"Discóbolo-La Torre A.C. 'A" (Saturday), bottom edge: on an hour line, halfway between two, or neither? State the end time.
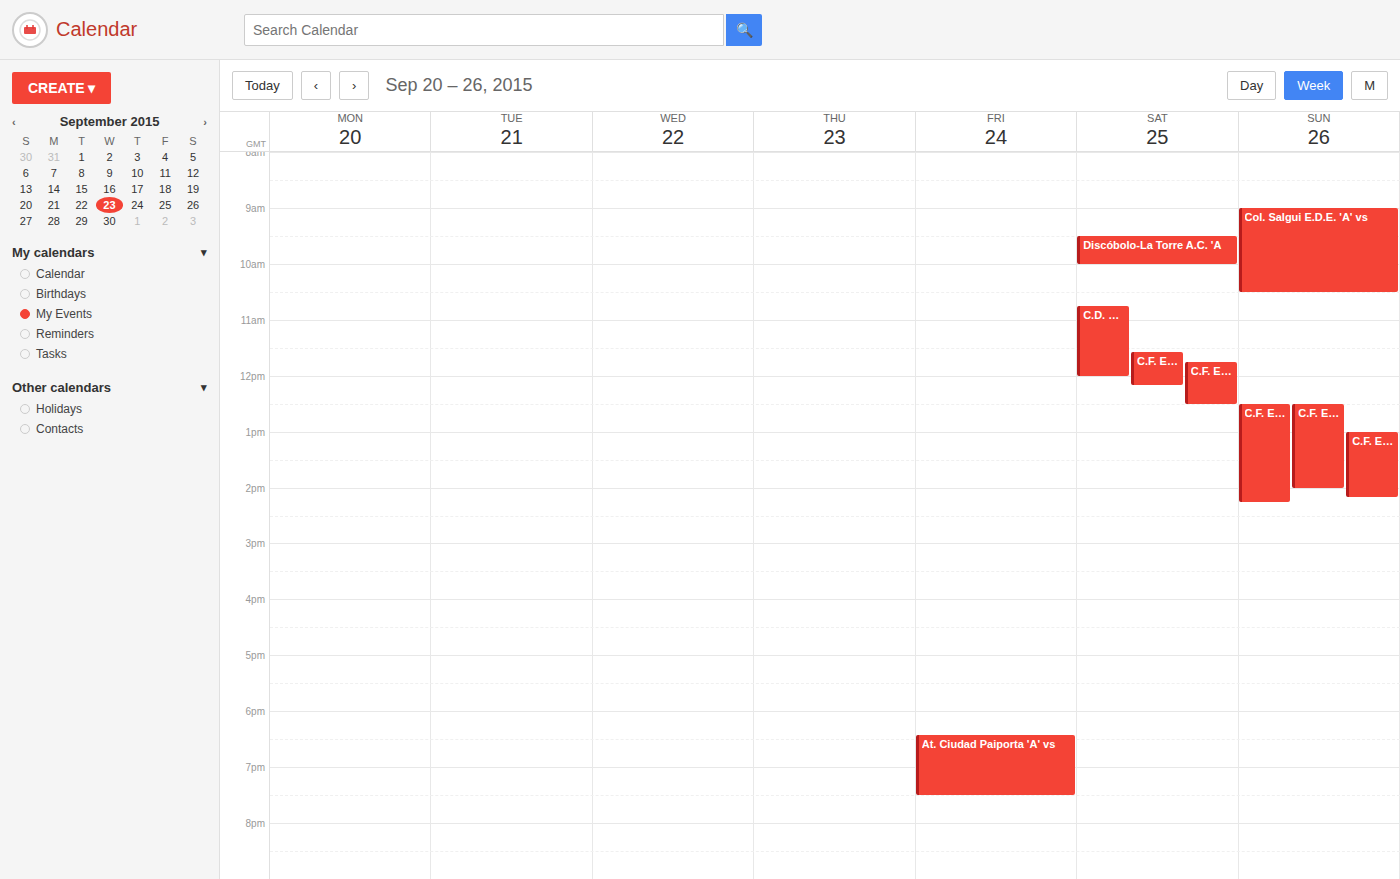
10:00 AM -- exactly on the 10 AM line.